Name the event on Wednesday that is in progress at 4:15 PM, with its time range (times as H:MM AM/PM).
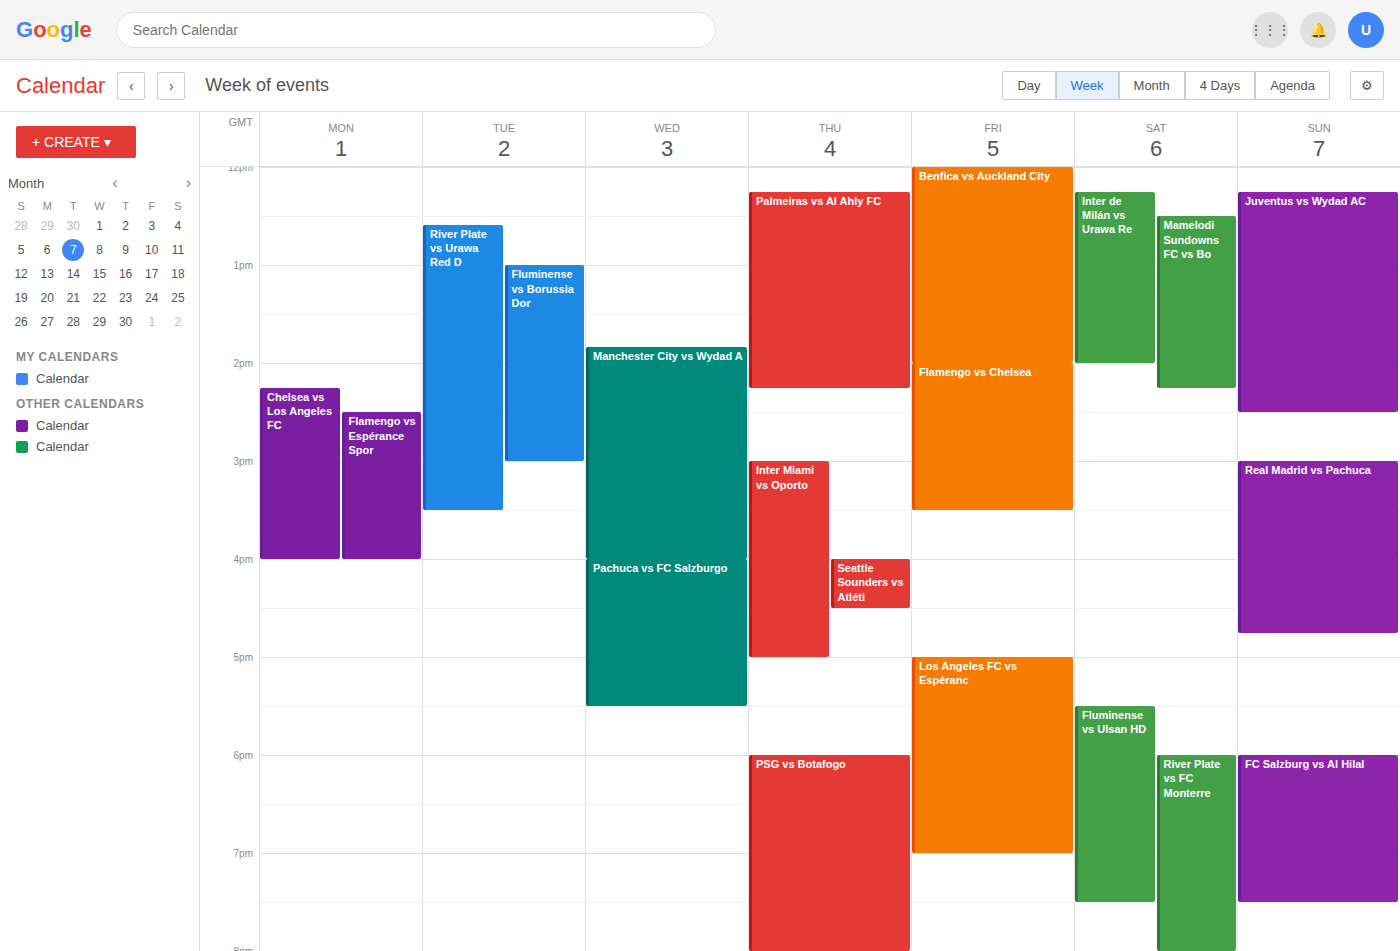
"Pachuca vs FC Salzburgo", 4:00 PM to 5:30 PM